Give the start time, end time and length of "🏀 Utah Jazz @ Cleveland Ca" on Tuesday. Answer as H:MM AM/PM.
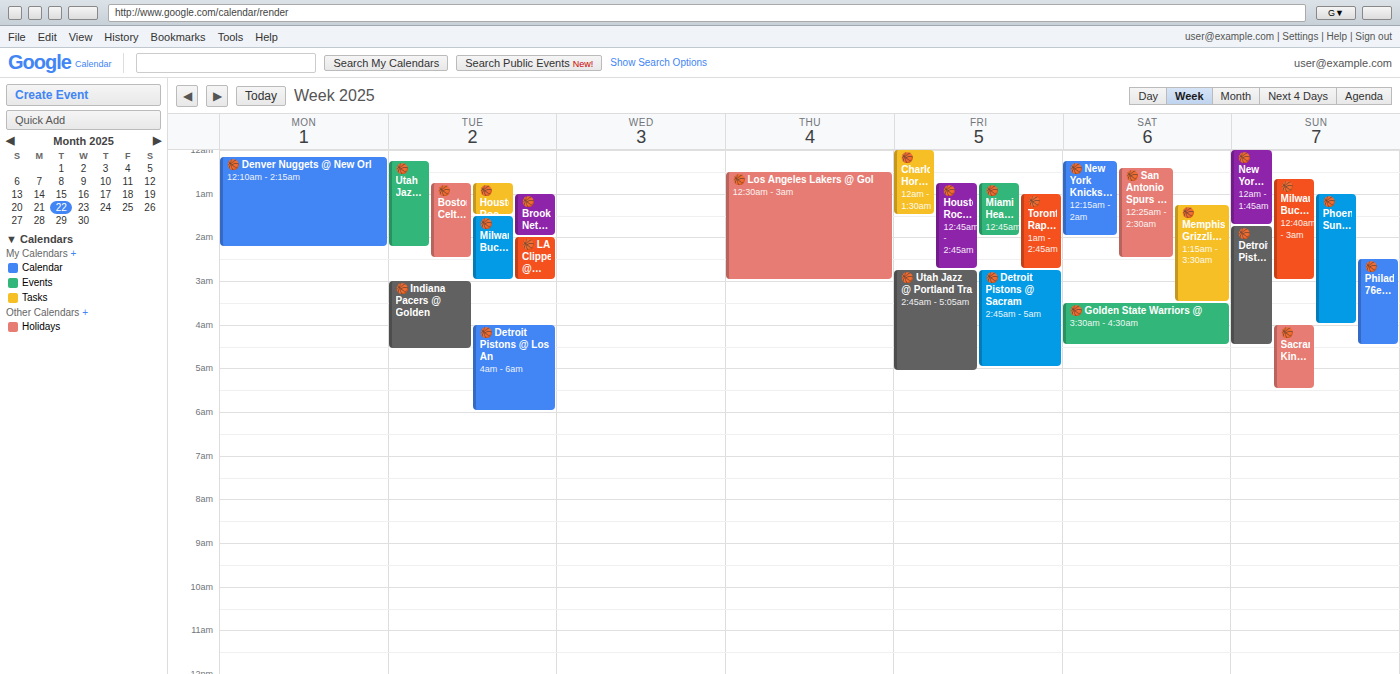
12:15 AM to 2:15 AM, 2 hours